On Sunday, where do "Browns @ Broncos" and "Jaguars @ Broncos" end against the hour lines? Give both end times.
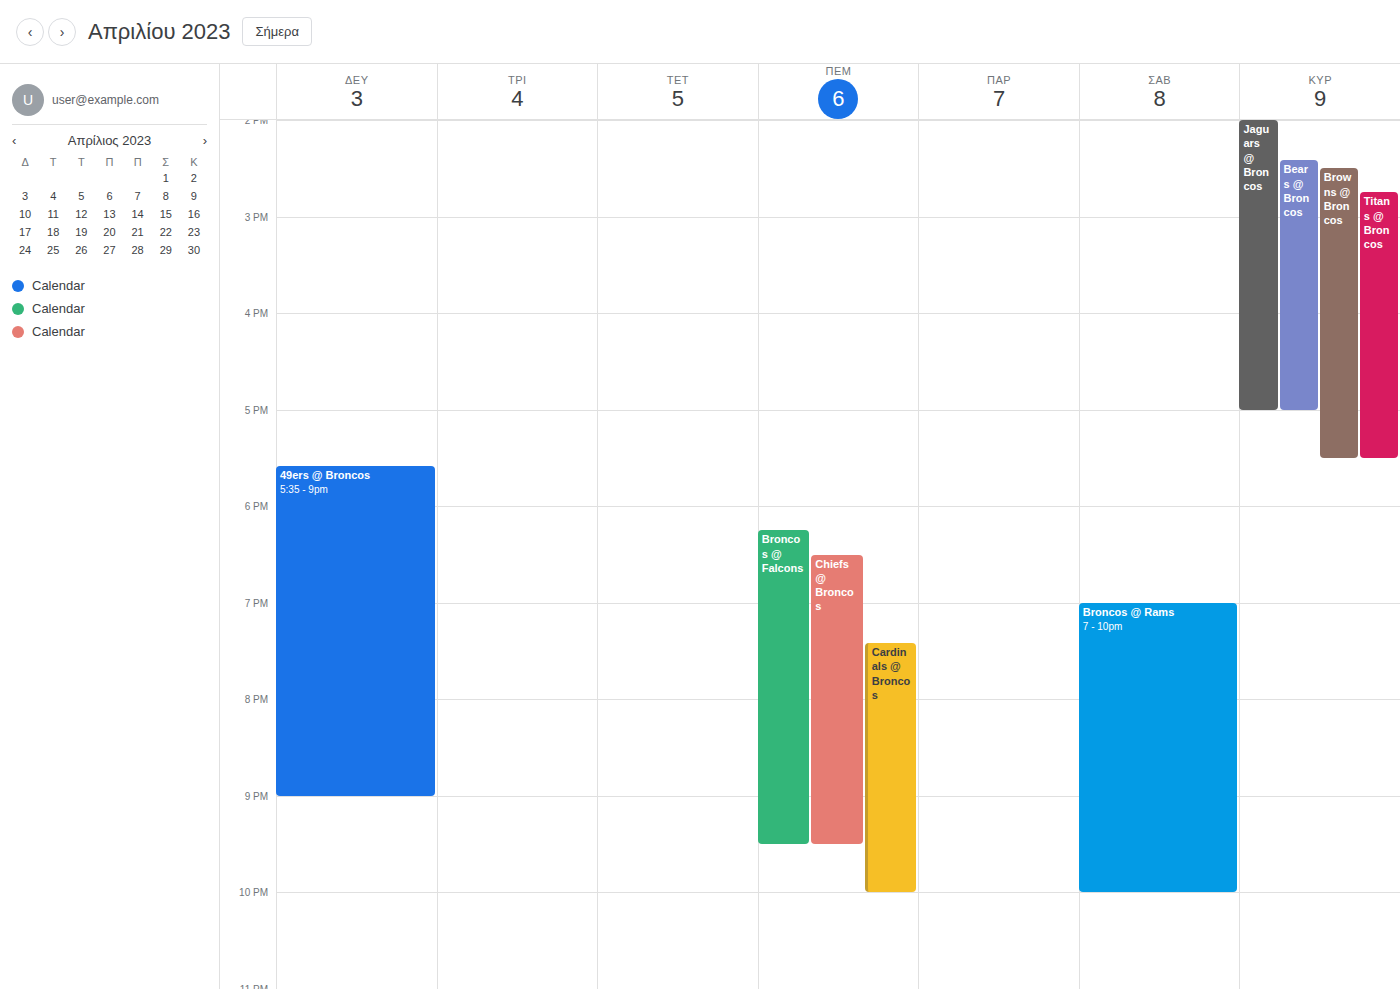
"Browns @ Broncos": 5:30 PM, halfway between the 5 PM and 6 PM lines. "Jaguars @ Broncos": 5:00 PM, exactly on the 5 PM line.